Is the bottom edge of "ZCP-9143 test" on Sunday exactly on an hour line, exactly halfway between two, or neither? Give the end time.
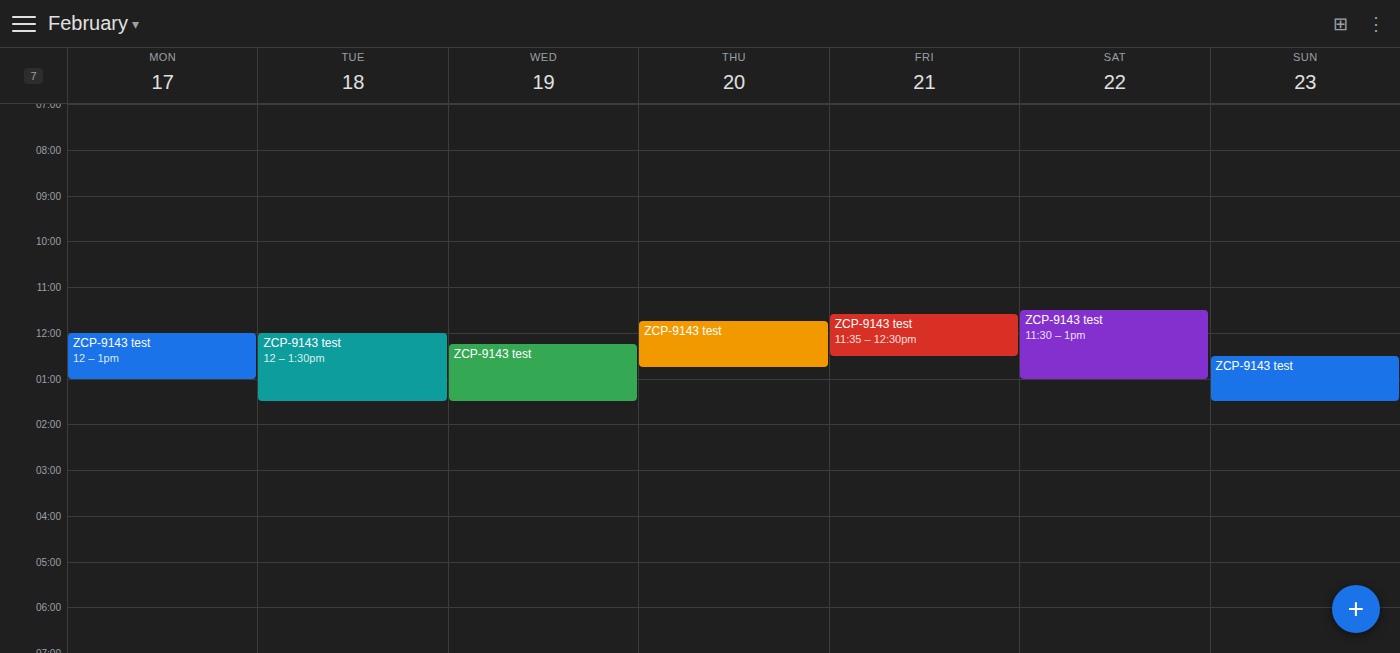
1:30 PM -- halfway between the 1 PM and 2 PM lines.